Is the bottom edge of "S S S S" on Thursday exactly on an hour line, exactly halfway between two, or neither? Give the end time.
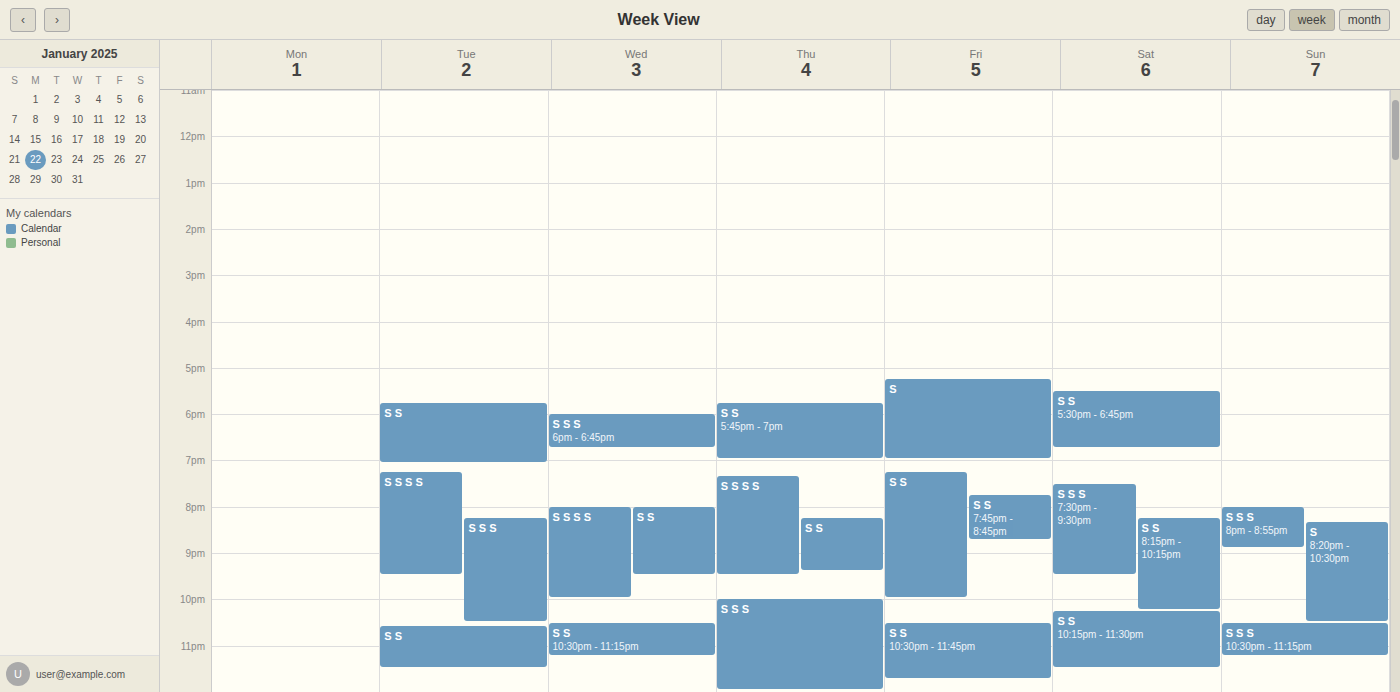
21:30 -- halfway between the 21:00 and 22:00 lines.